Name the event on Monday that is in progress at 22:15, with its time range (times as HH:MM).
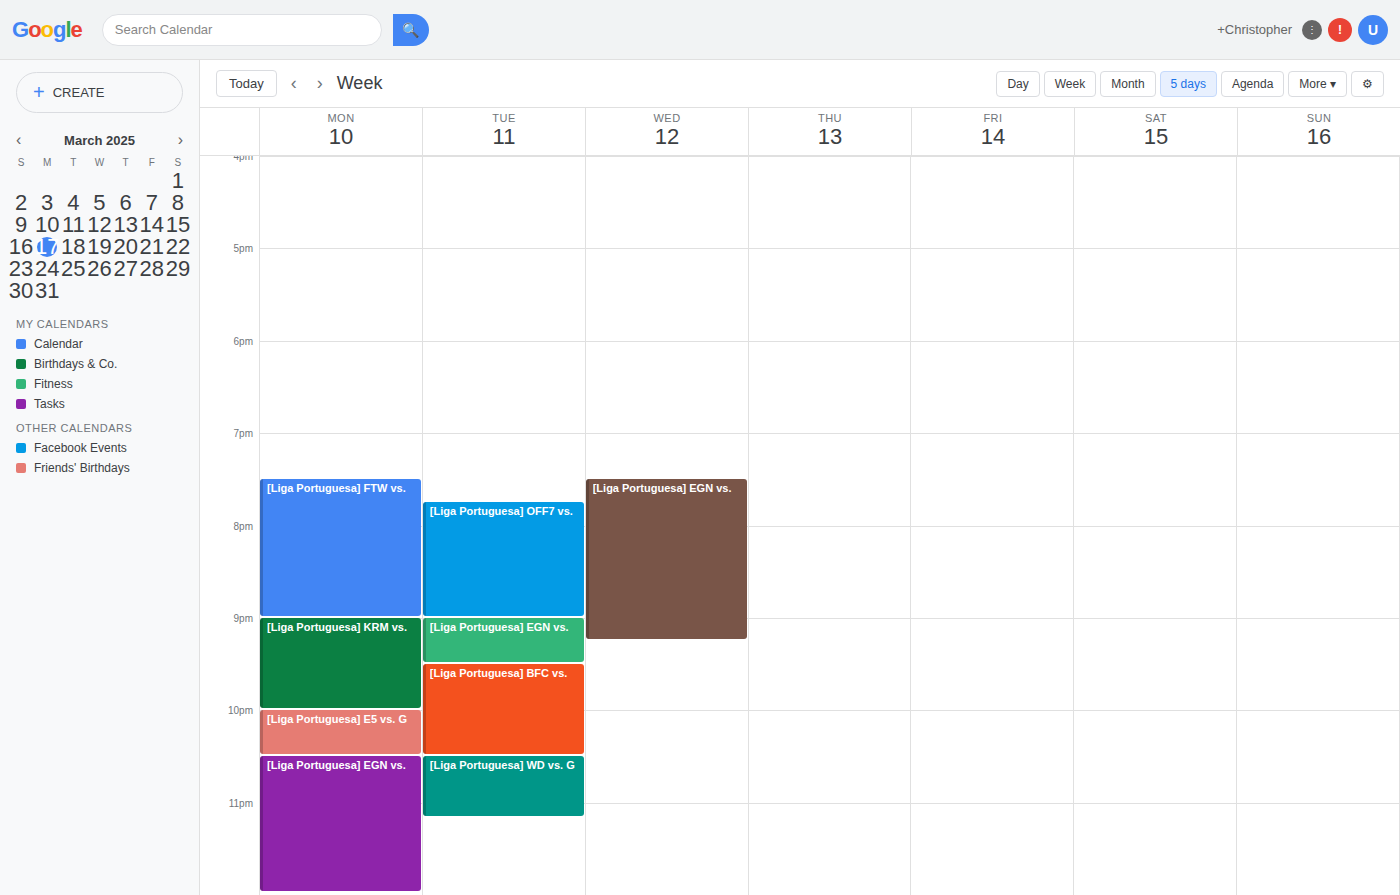
"[Liga Portuguesa] E5 vs. G", 22:00 to 22:30